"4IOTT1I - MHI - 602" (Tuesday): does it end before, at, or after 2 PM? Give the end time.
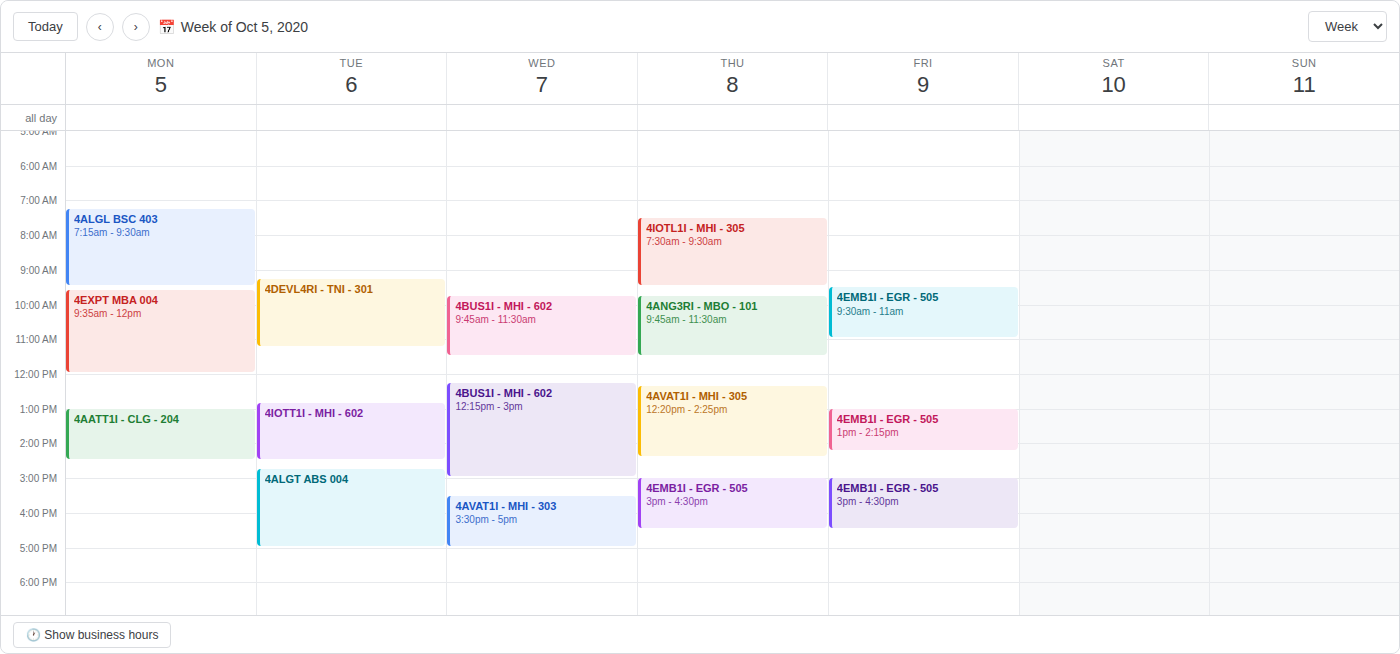
2:30 PM -- after 2 PM, 30 minutes below the 2 PM line.